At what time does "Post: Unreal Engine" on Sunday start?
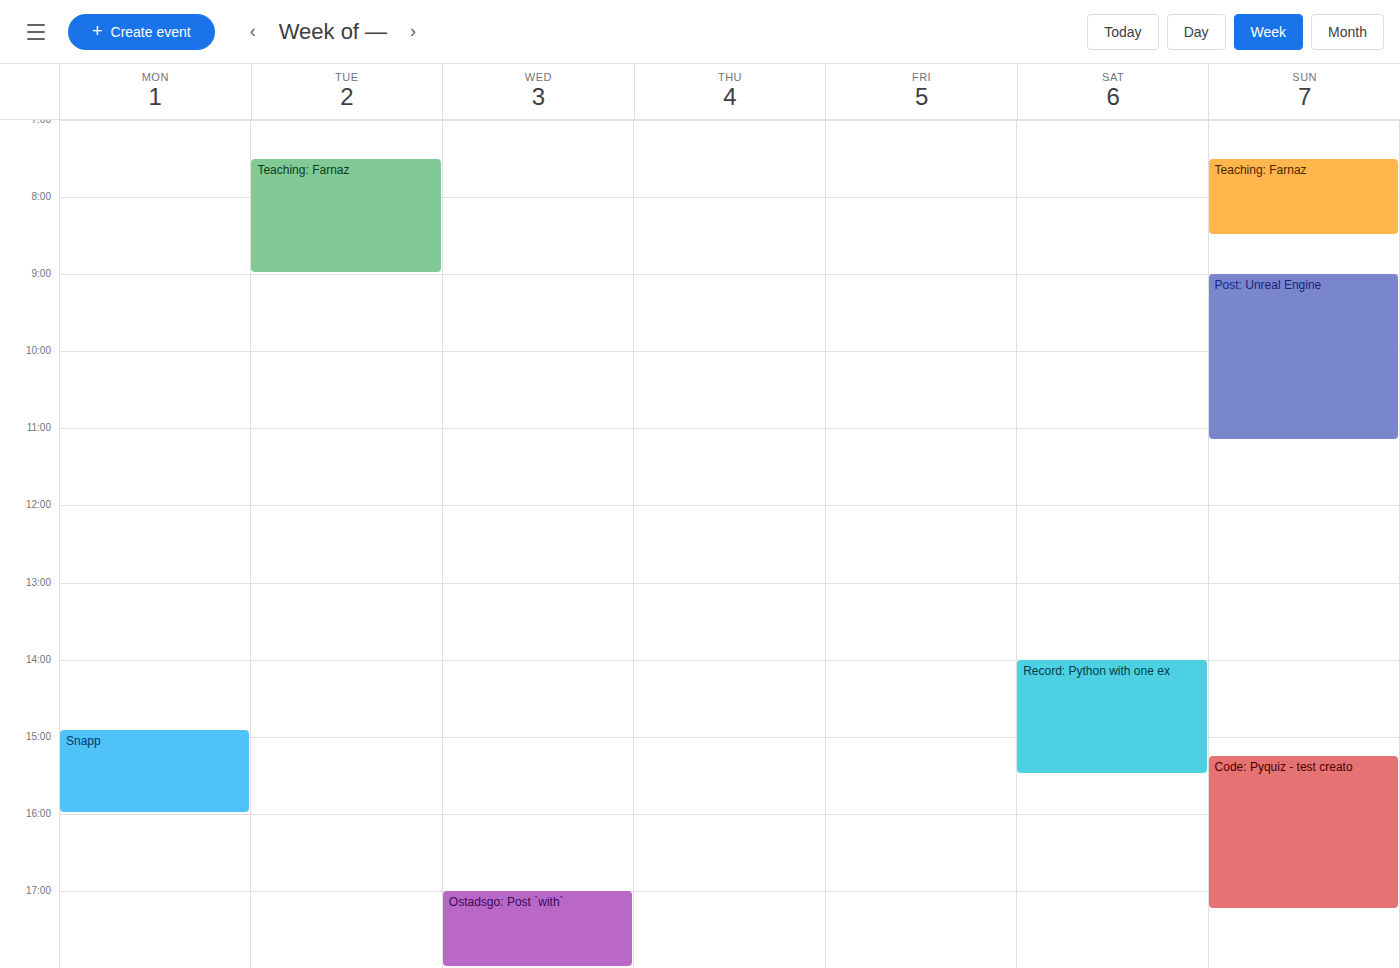
09:00